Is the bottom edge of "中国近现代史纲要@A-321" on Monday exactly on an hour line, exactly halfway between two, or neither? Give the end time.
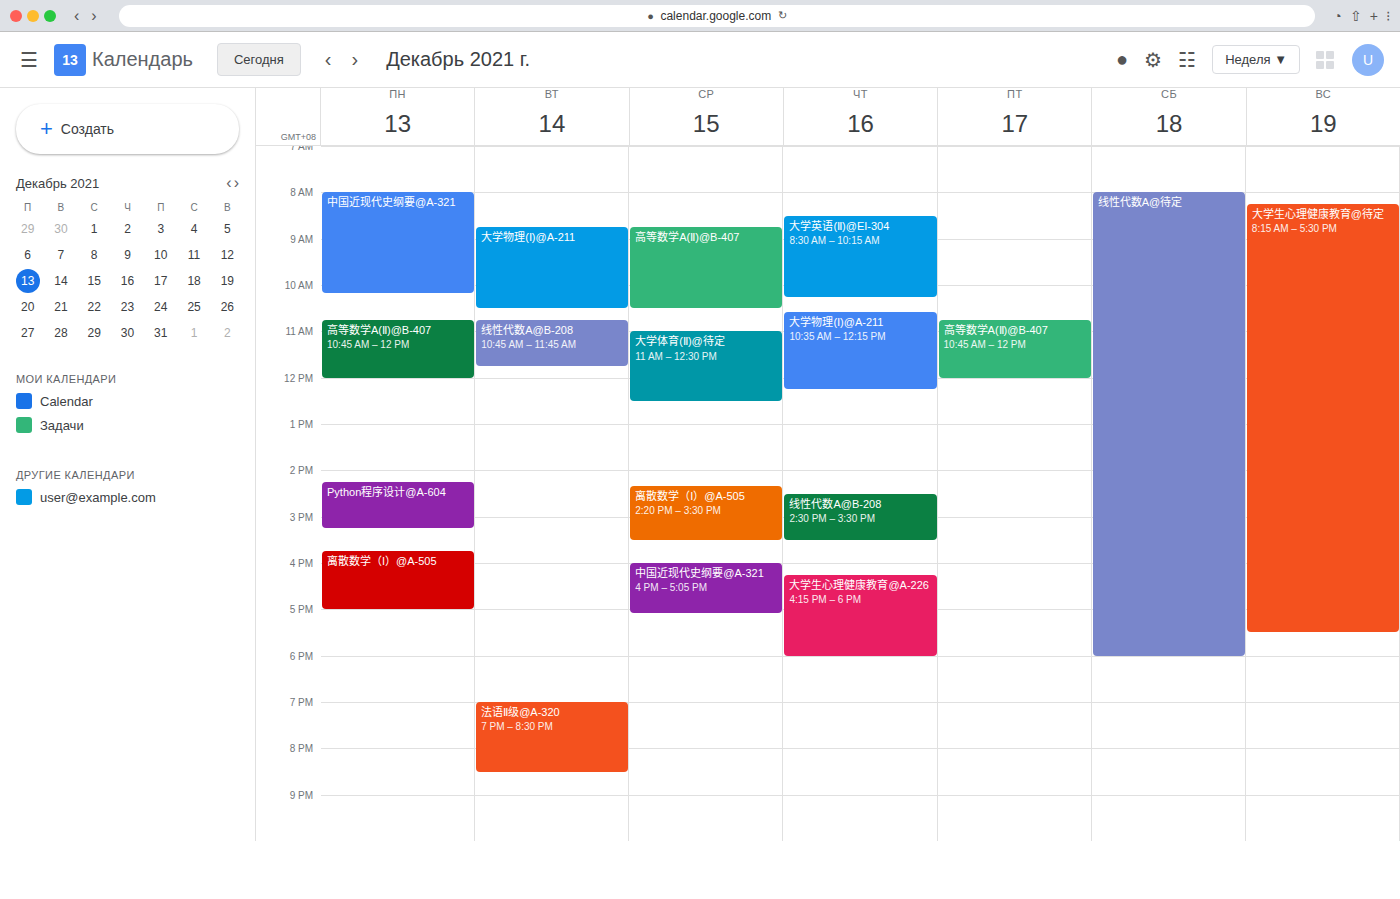
10:10 -- neither: 10 minutes below the 10:00 line and 50 minutes above the 11:00 line.